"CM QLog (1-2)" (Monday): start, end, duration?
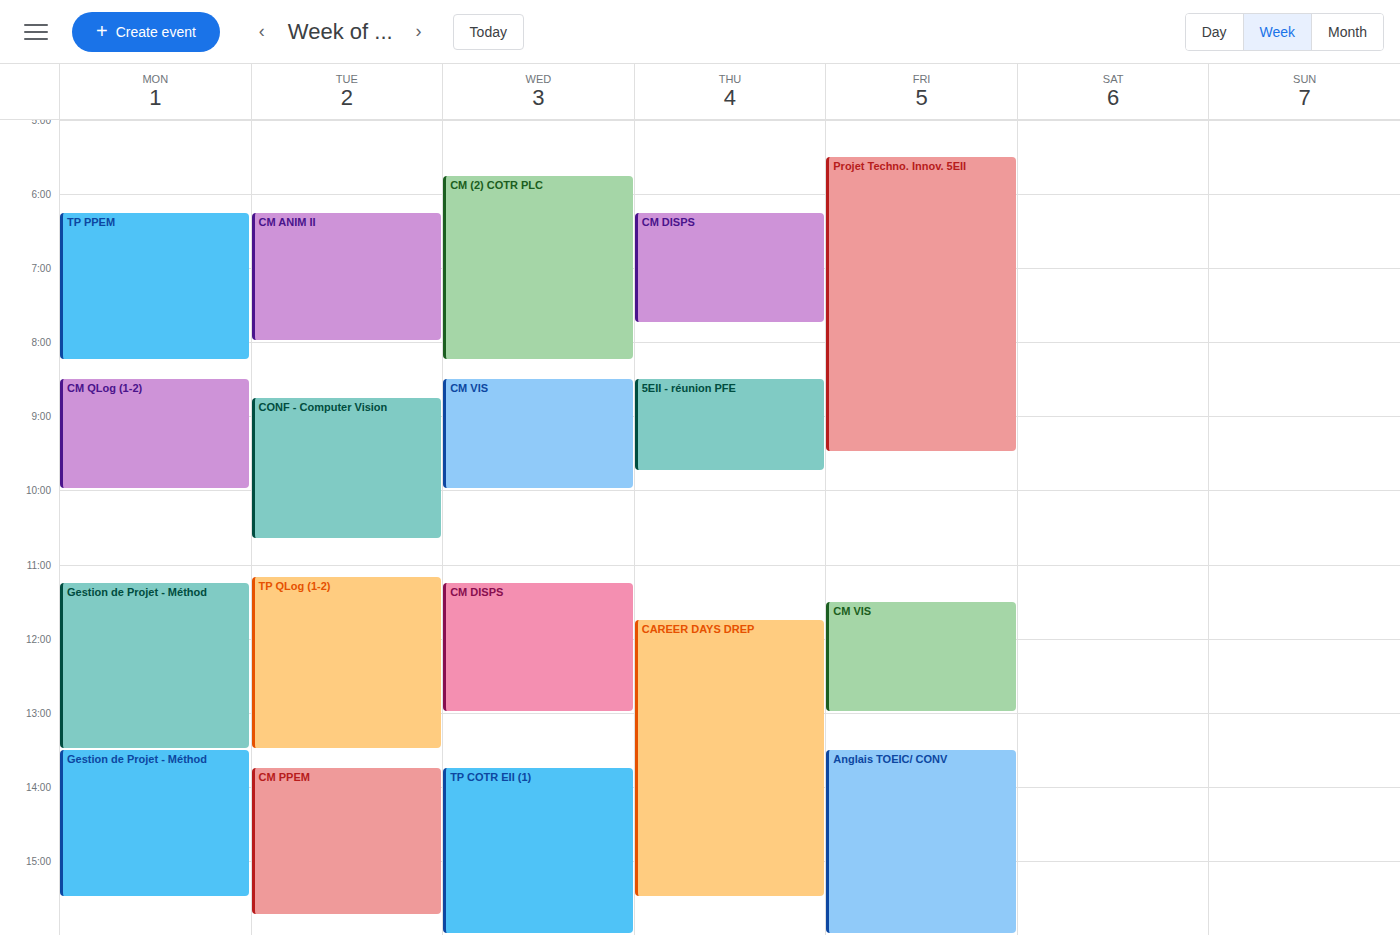
8:30 AM to 10:00 AM, 1 hour 30 minutes